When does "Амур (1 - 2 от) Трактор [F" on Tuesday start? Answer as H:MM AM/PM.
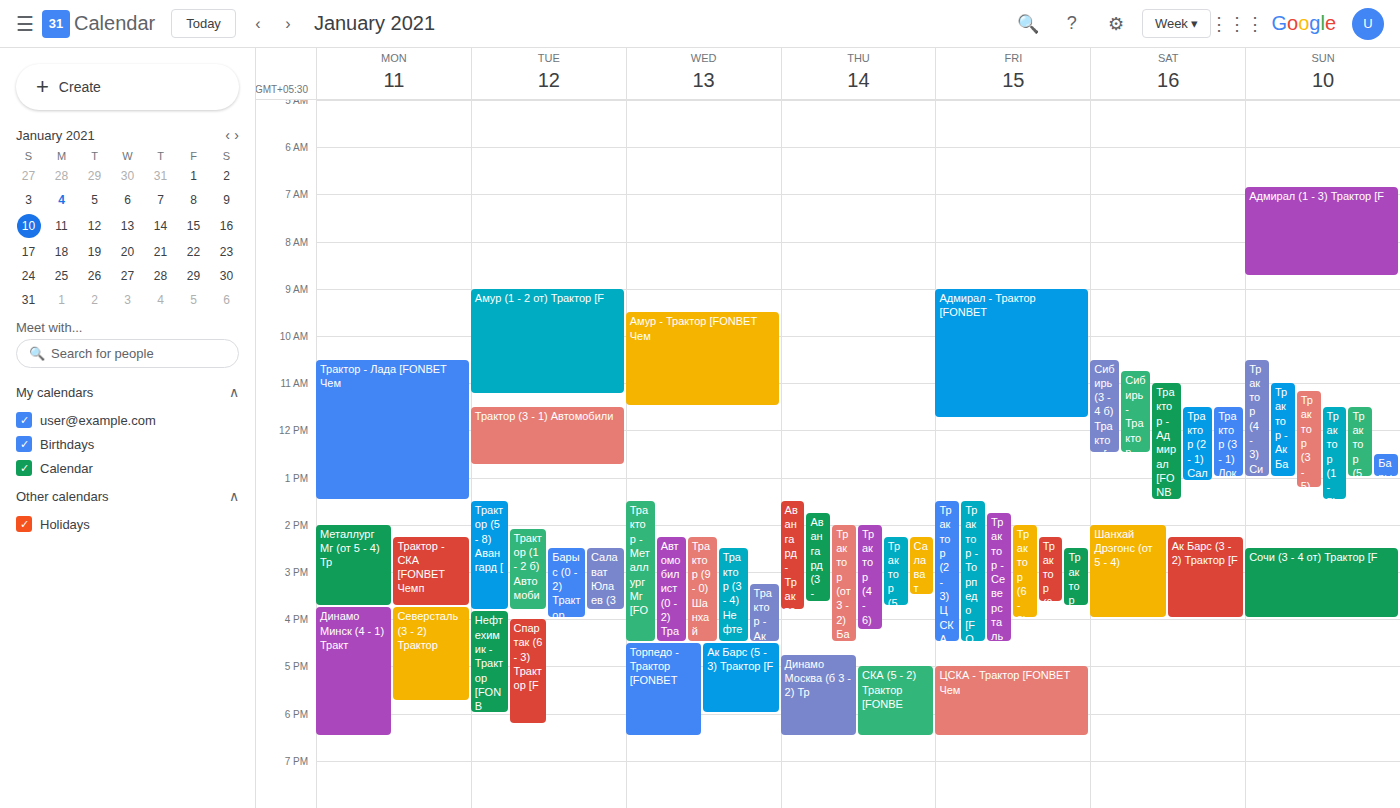
9:00 AM